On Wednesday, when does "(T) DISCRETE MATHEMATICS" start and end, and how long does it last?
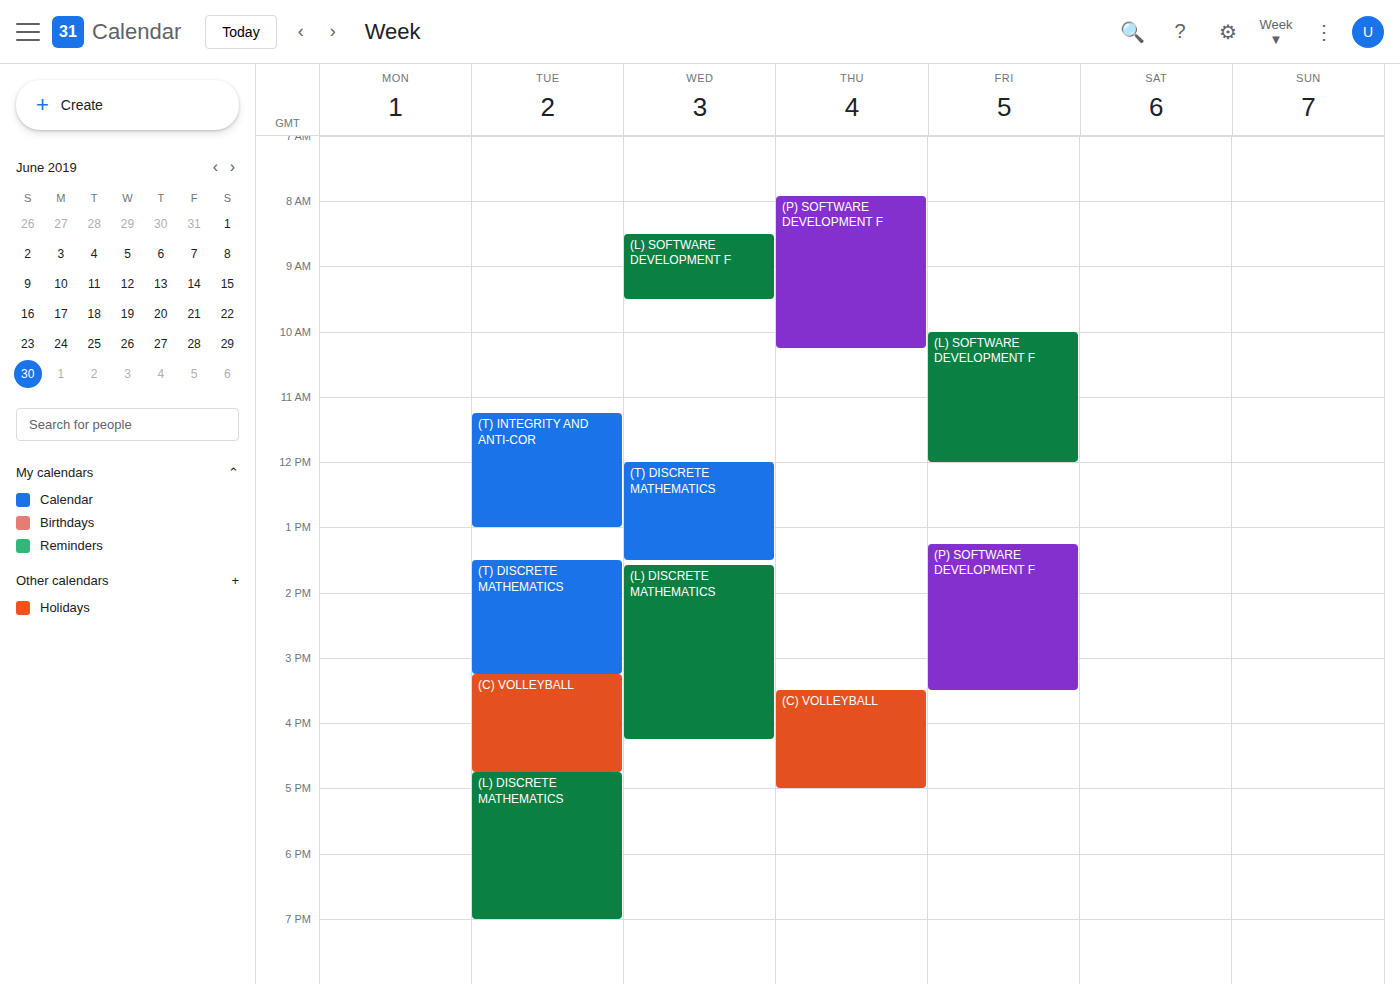
12:00 PM to 1:30 PM, 1 hour 30 minutes